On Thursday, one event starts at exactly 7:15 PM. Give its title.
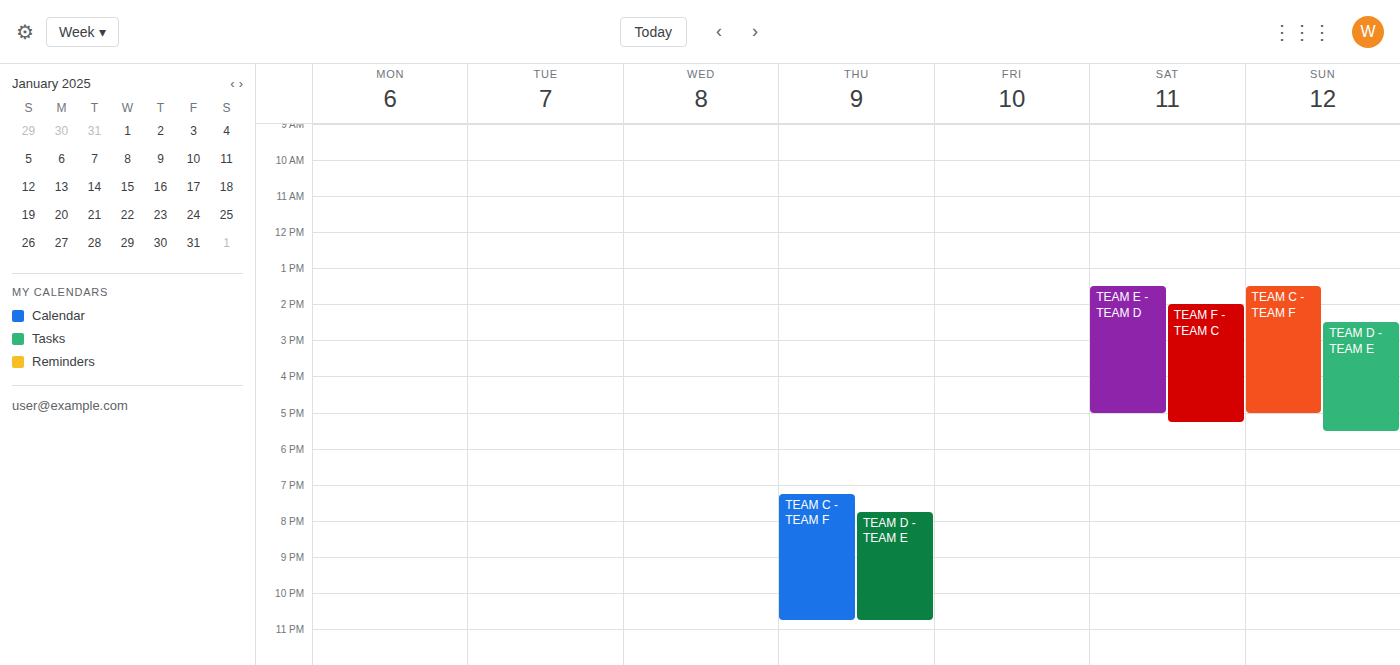
"TEAM C - TEAM F"